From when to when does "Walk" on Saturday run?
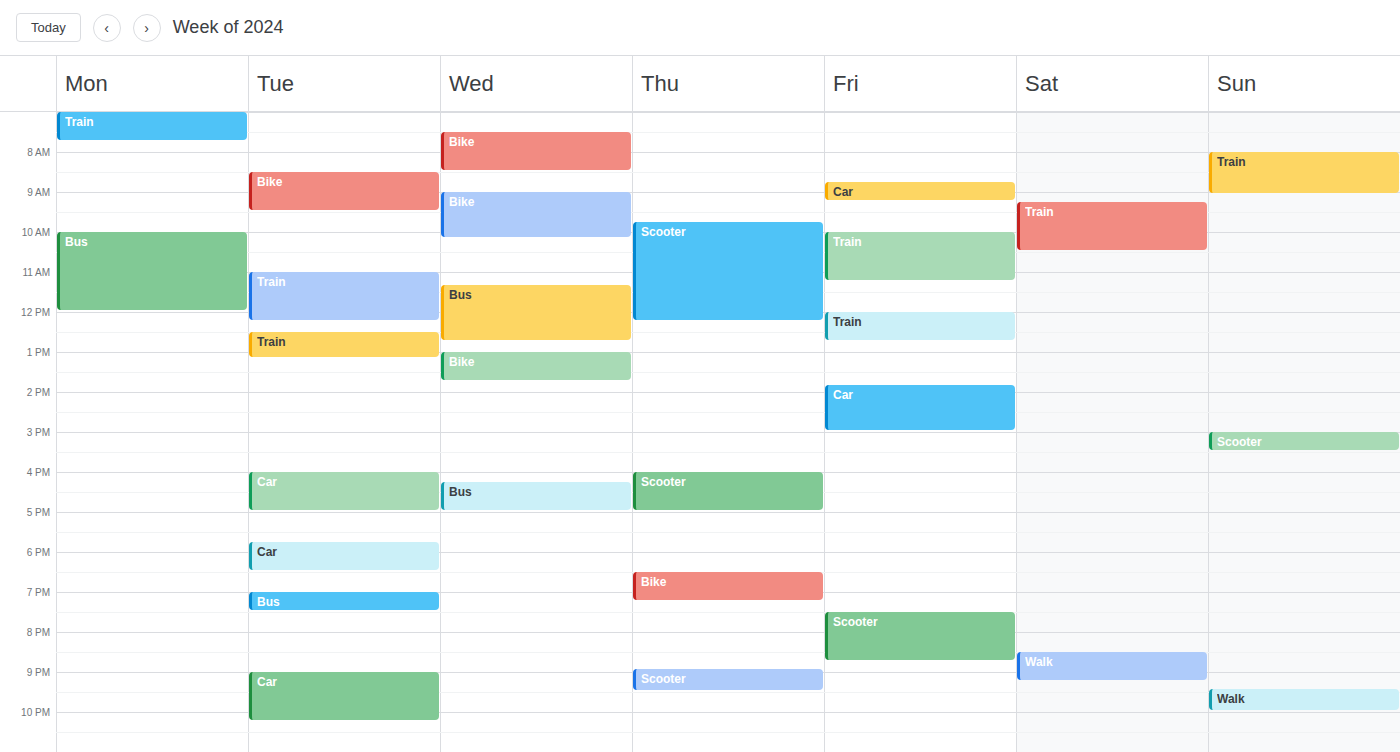
8:30 PM to 9:15 PM